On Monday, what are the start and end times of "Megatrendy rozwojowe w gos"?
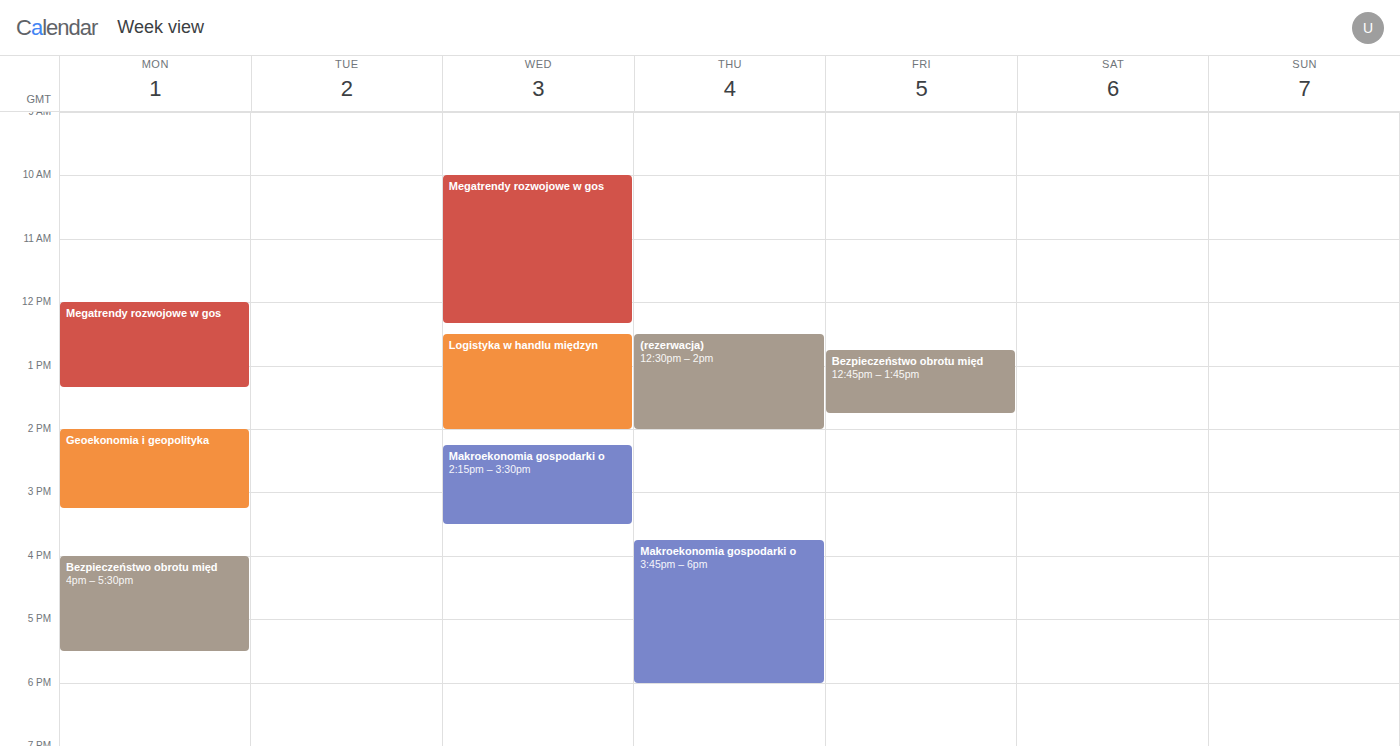
12:00 PM to 1:20 PM